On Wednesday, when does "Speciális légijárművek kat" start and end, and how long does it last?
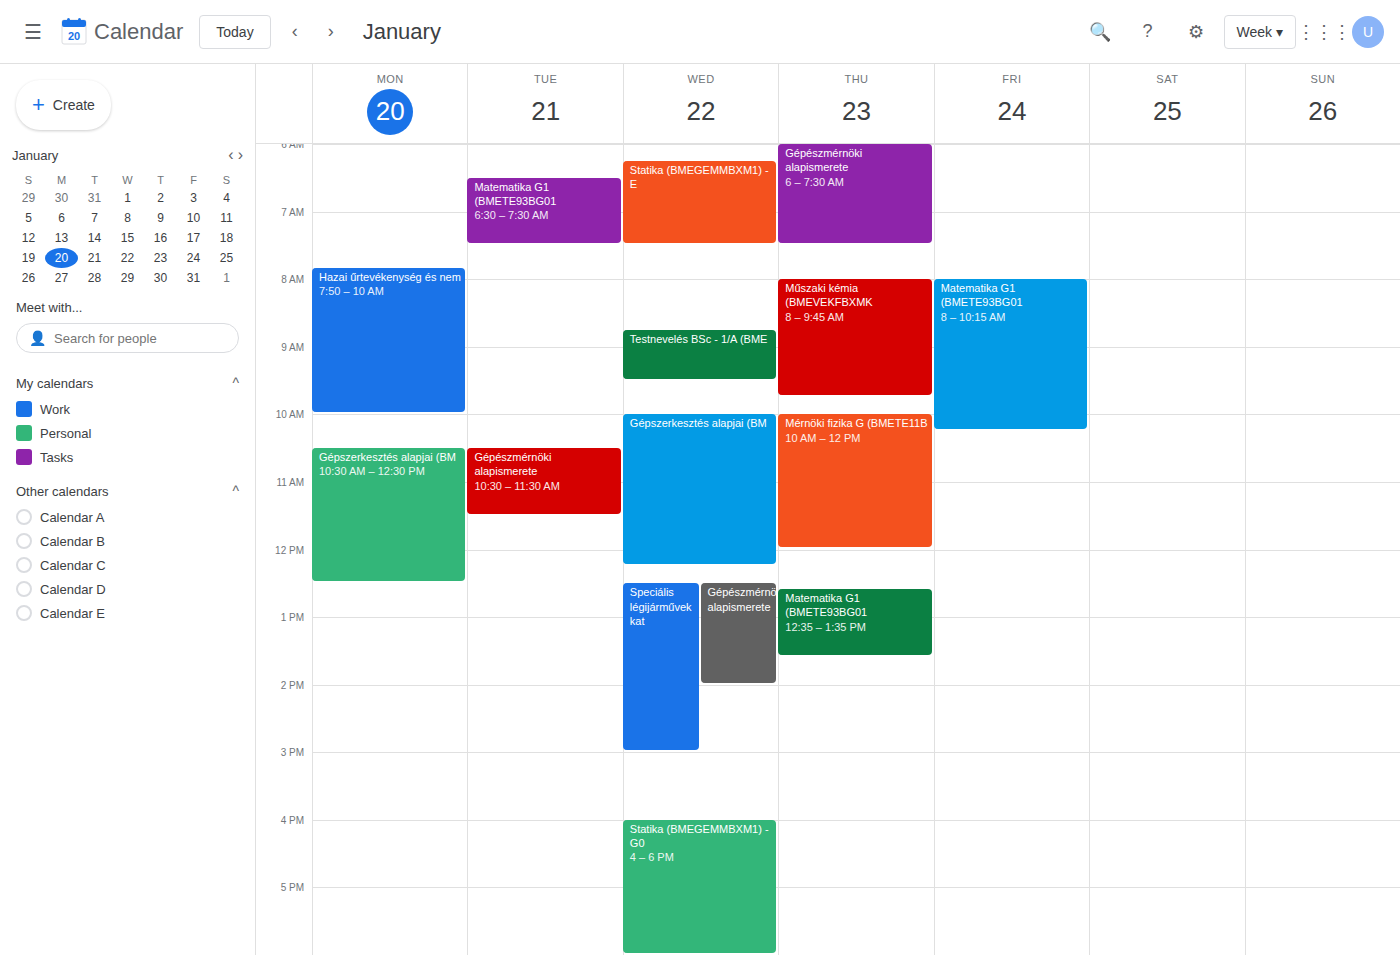
12:30 PM to 3:00 PM, 2 hours 30 minutes